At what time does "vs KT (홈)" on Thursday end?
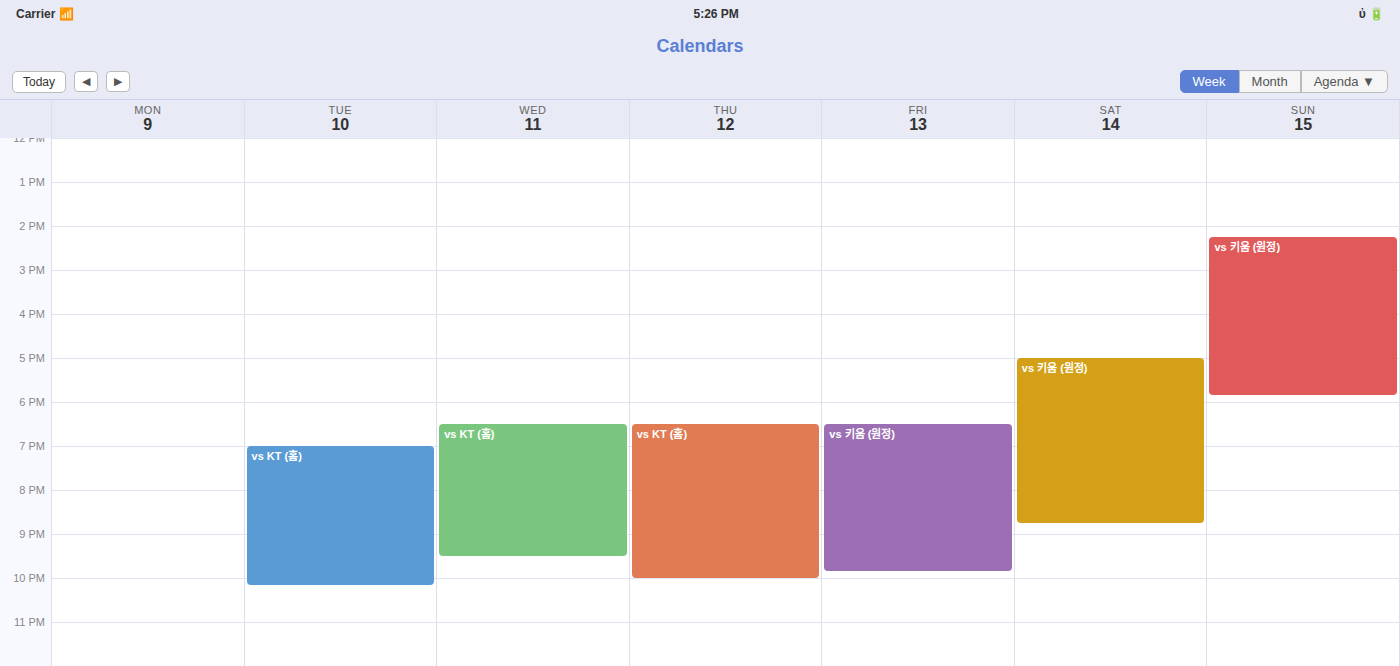
10:00 PM